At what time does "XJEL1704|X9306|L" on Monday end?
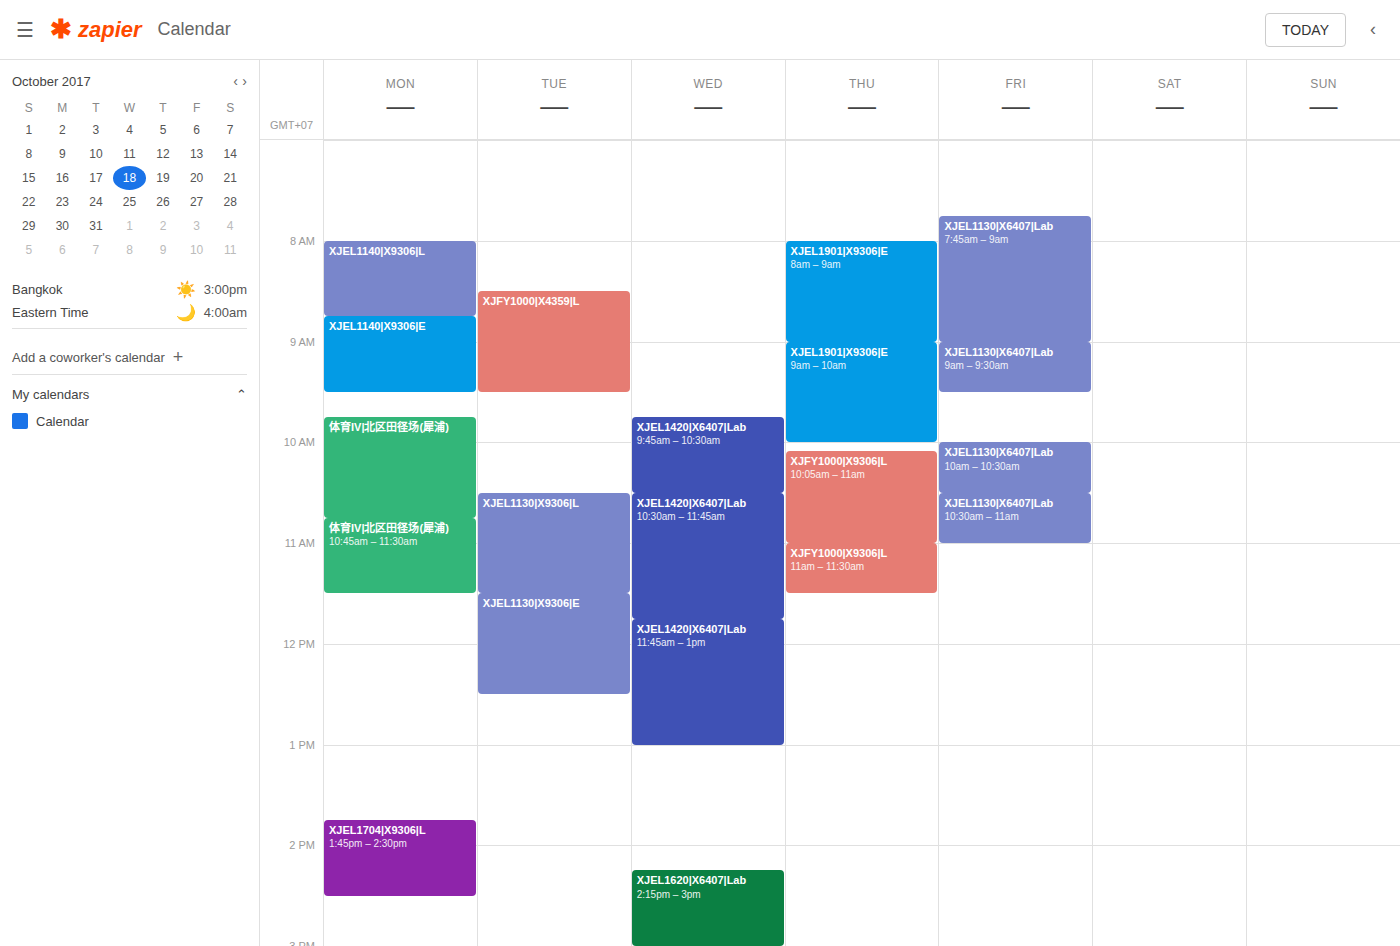
2:30 PM